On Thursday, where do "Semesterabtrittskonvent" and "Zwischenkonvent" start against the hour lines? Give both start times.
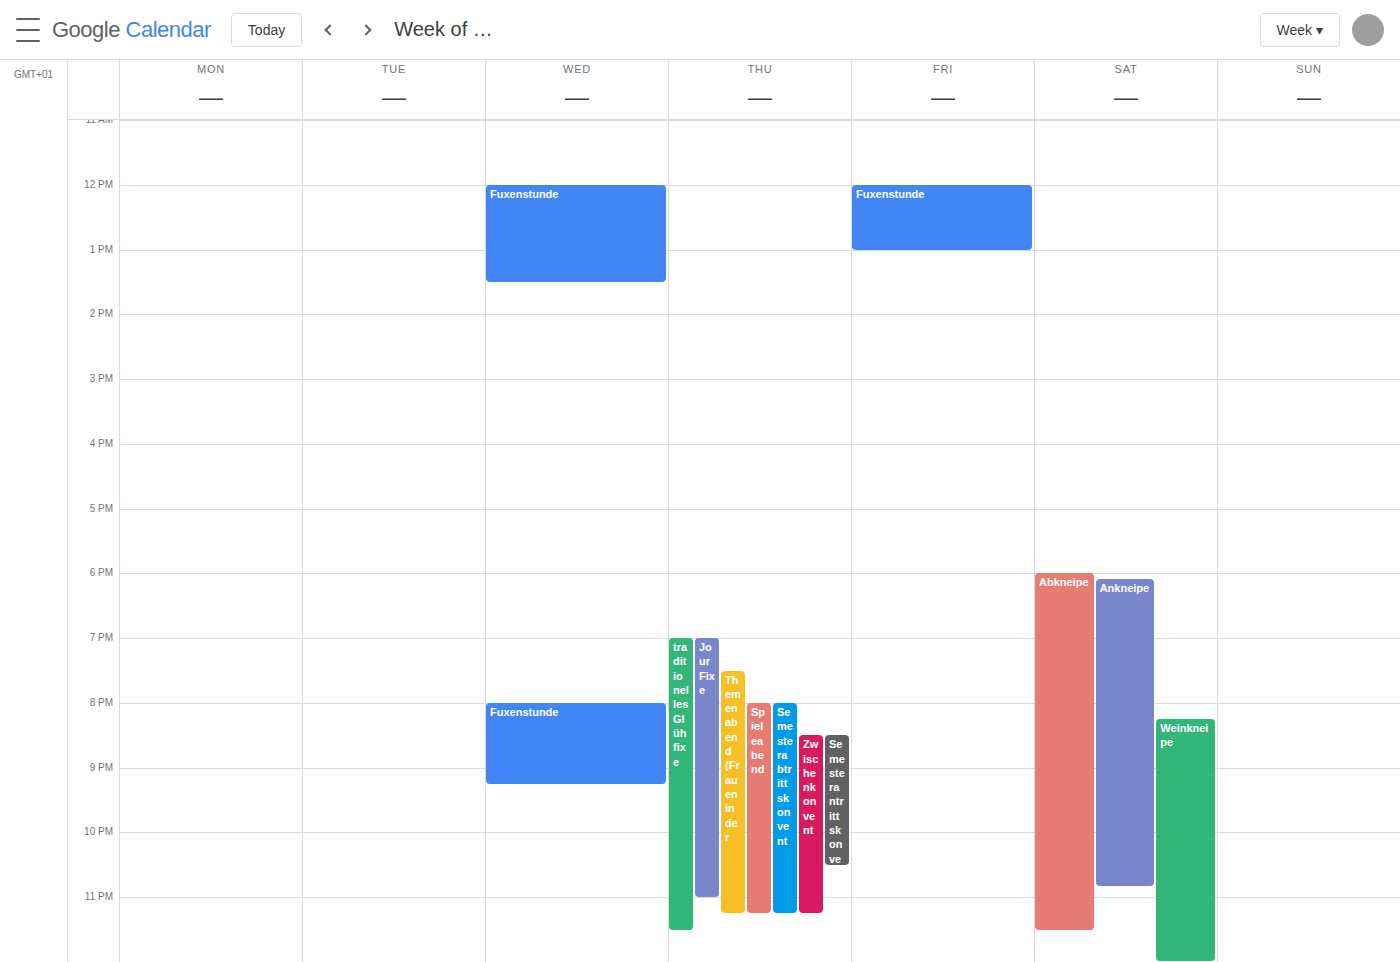
"Semesterabtrittskonvent": 8:00 PM, exactly on the 8 PM line. "Zwischenkonvent": 8:30 PM, halfway between the 8 PM and 9 PM lines.